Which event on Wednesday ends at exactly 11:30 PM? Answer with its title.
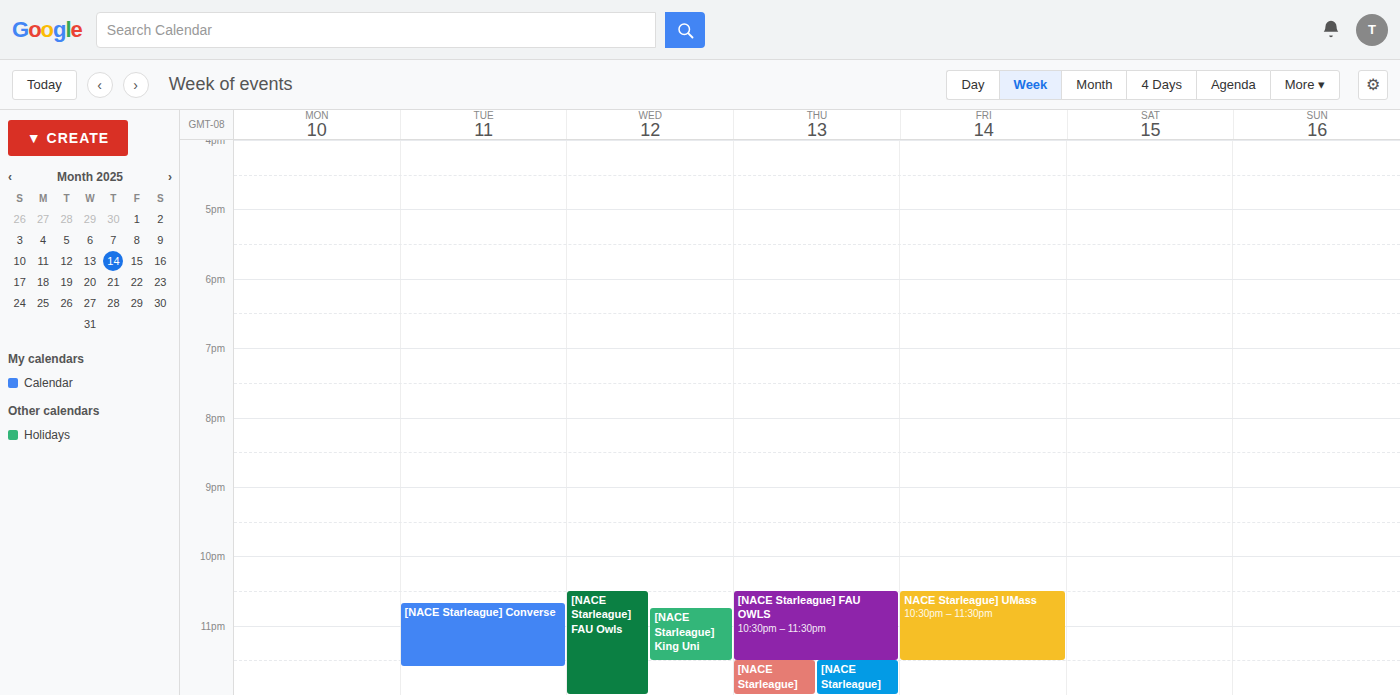
"[NACE Starleague] King Uni"